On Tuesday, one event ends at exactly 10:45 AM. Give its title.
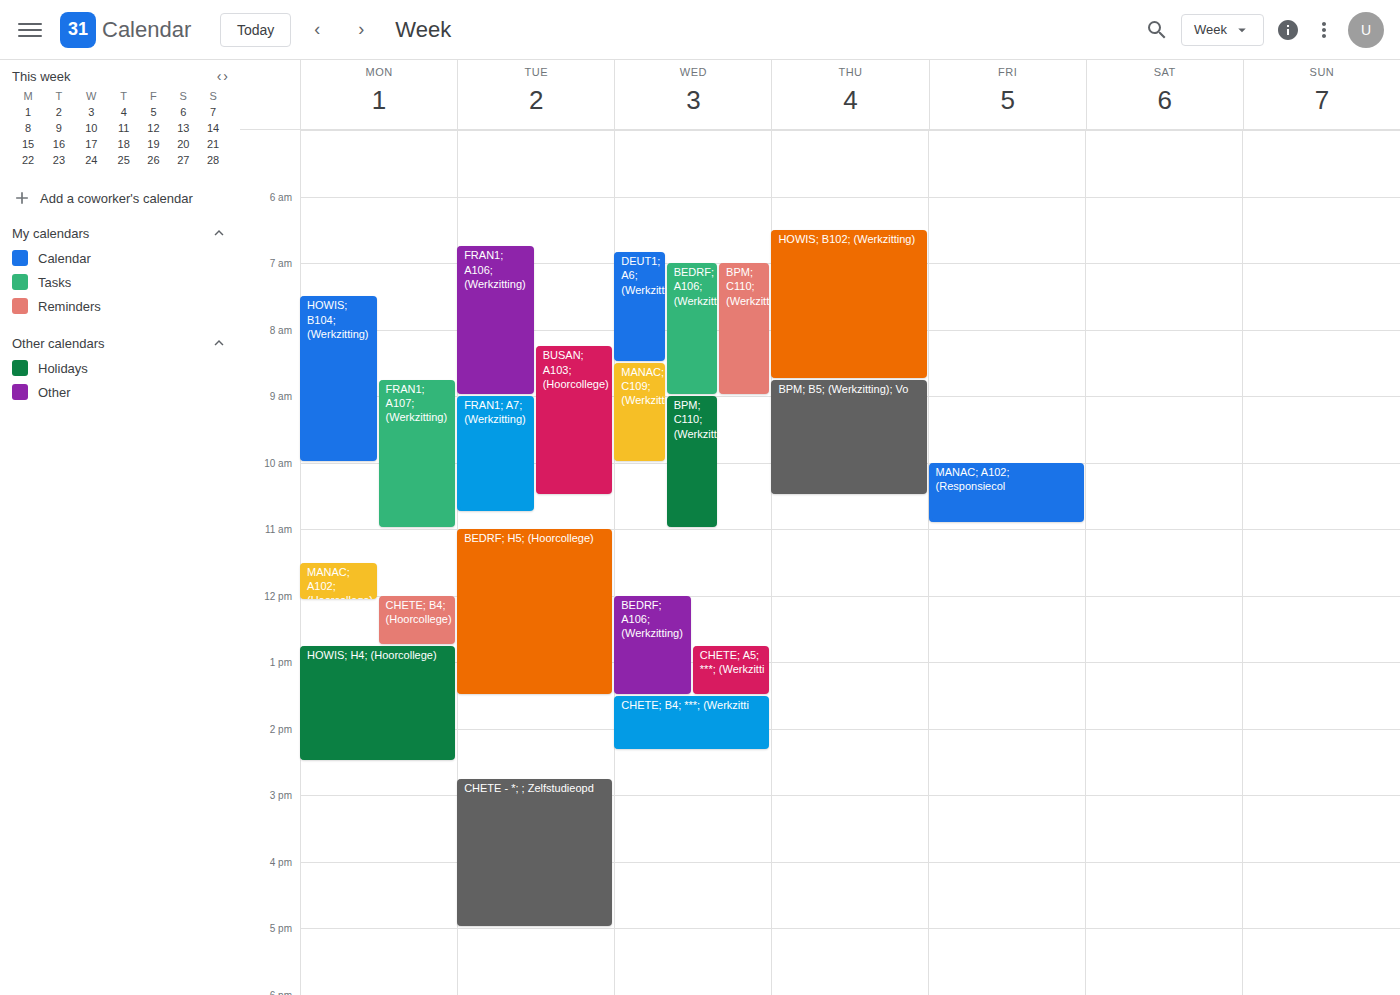
"FRAN1; A7; (Werkzitting)"